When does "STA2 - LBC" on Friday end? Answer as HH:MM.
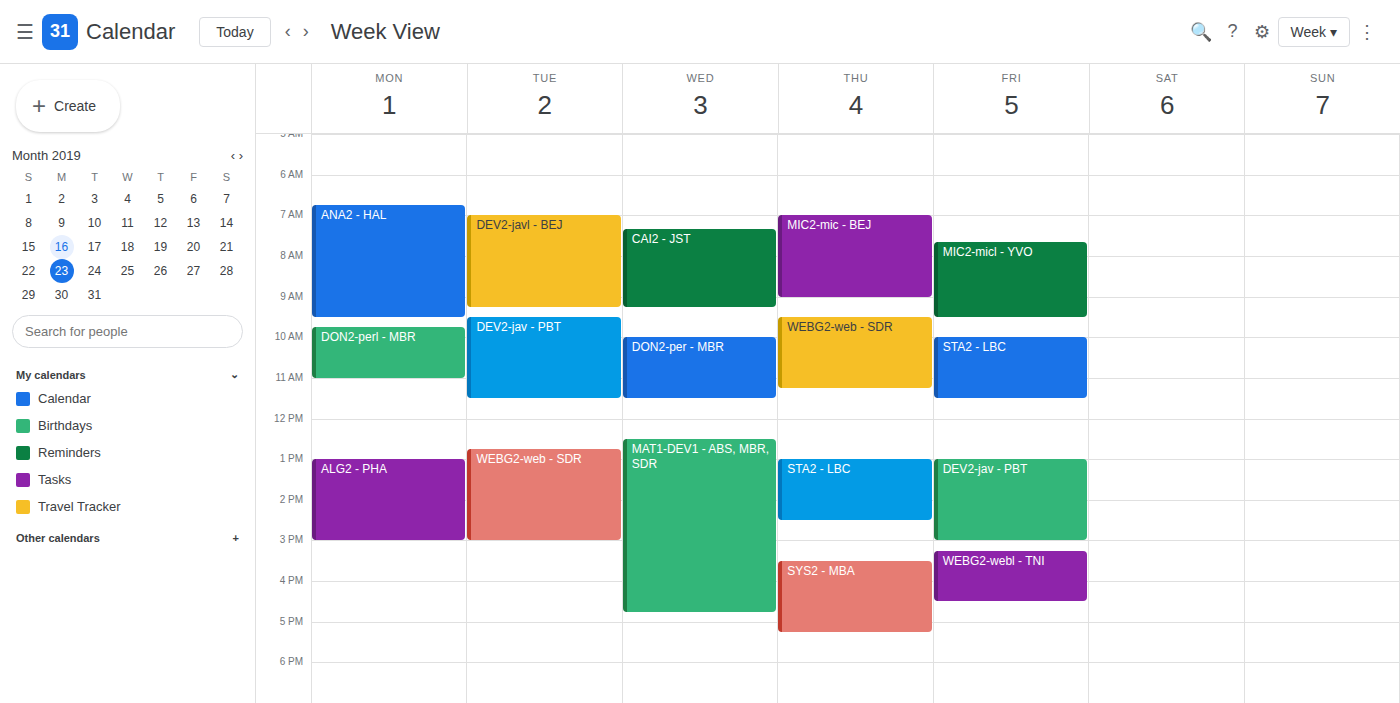
11:30